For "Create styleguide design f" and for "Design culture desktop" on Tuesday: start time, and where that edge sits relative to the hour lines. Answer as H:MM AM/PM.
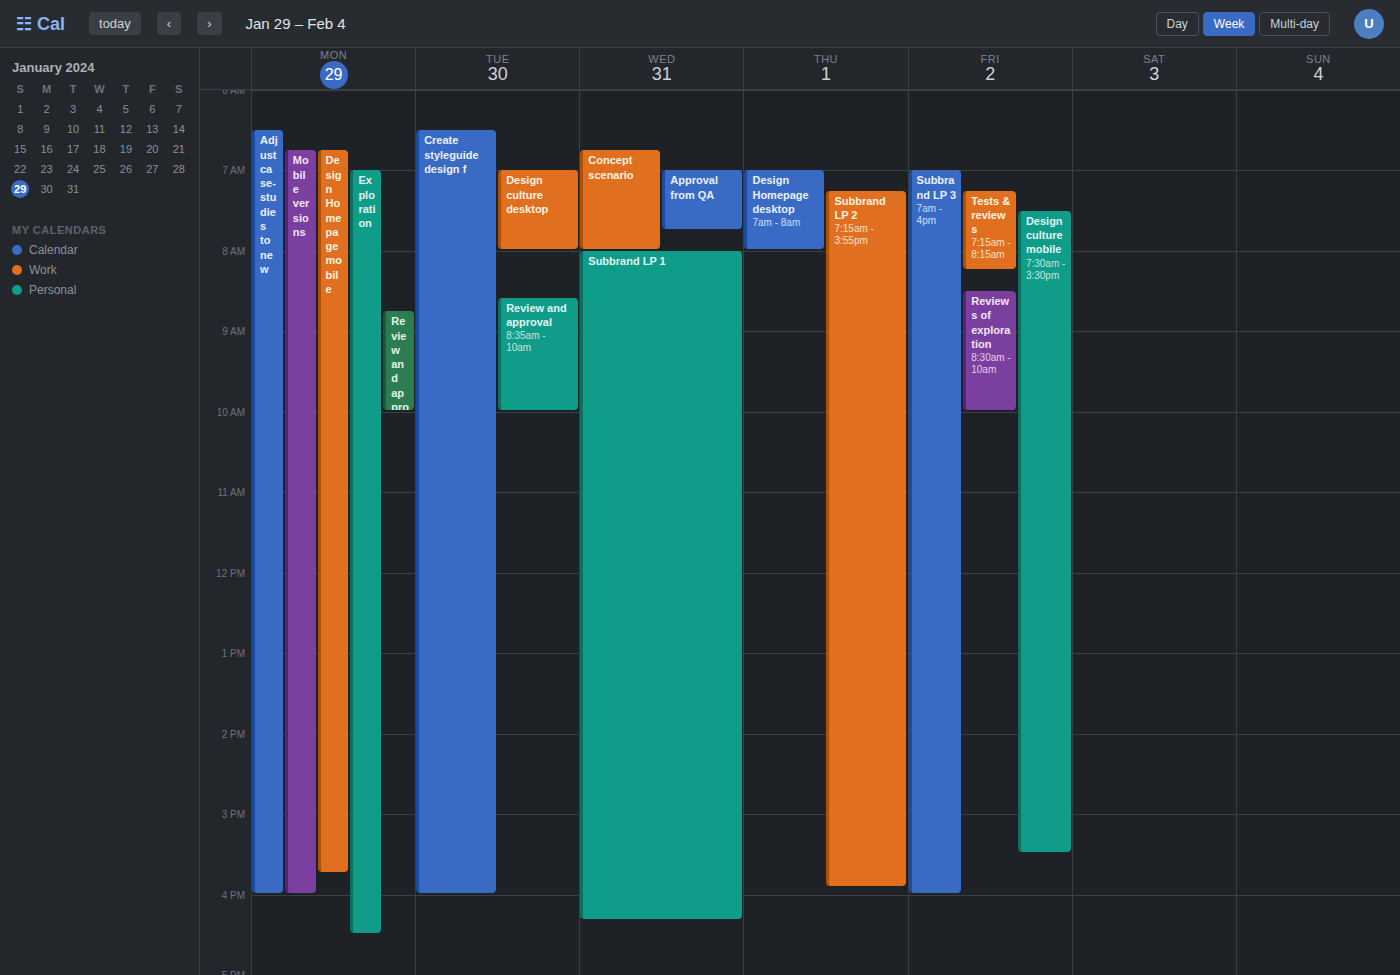
"Create styleguide design f": 6:30 AM, halfway between the 6 AM and 7 AM lines. "Design culture desktop": 7:00 AM, exactly on the 7 AM line.